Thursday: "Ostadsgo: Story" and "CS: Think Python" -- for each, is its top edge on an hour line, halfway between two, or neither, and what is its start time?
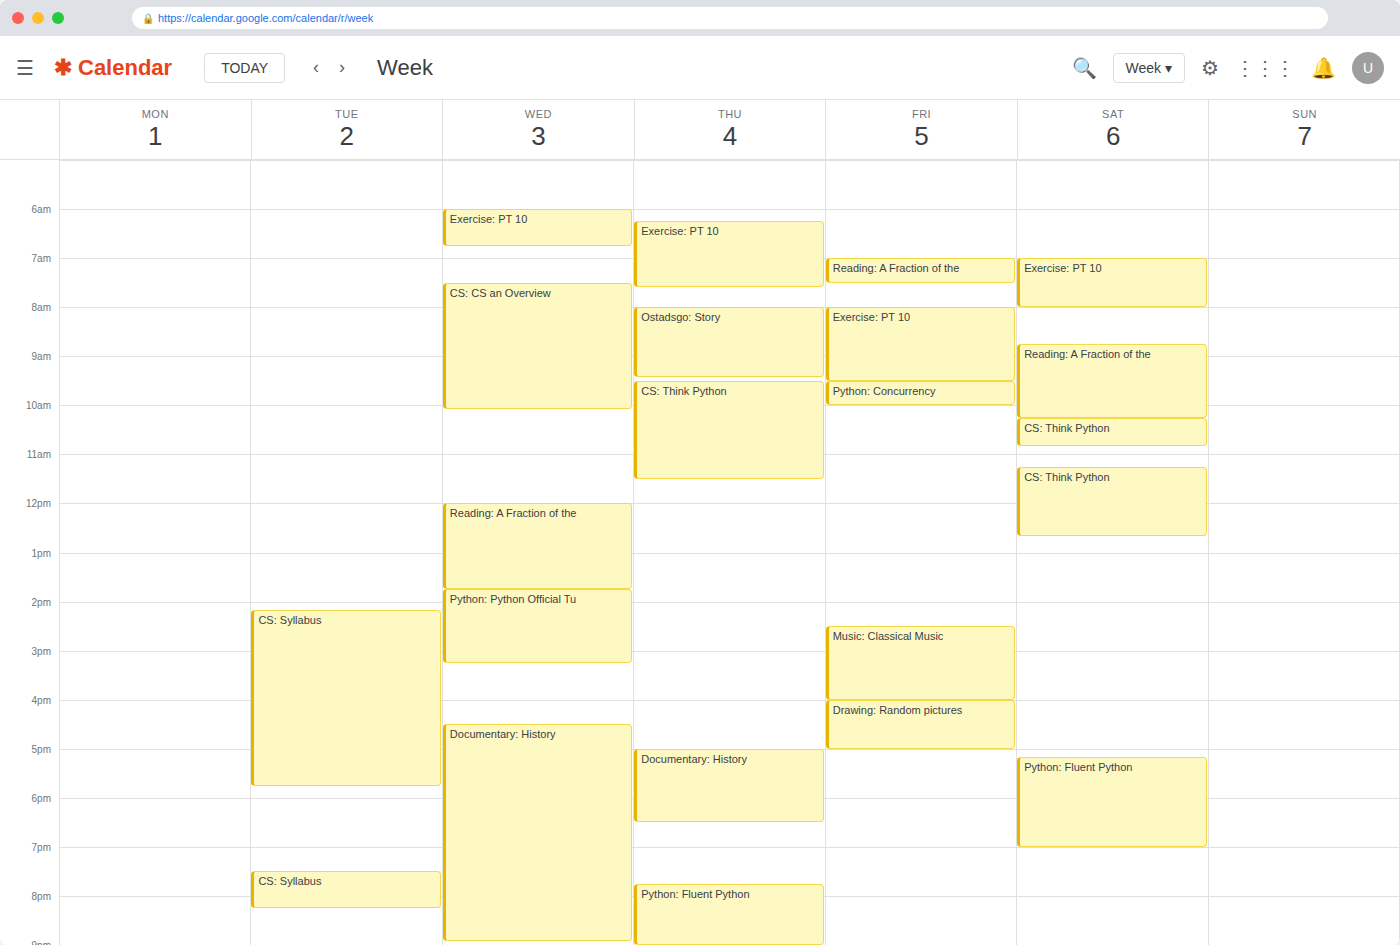
"Ostadsgo: Story": 08:00, exactly on the 08:00 line. "CS: Think Python": 09:30, halfway between the 09:00 and 10:00 lines.